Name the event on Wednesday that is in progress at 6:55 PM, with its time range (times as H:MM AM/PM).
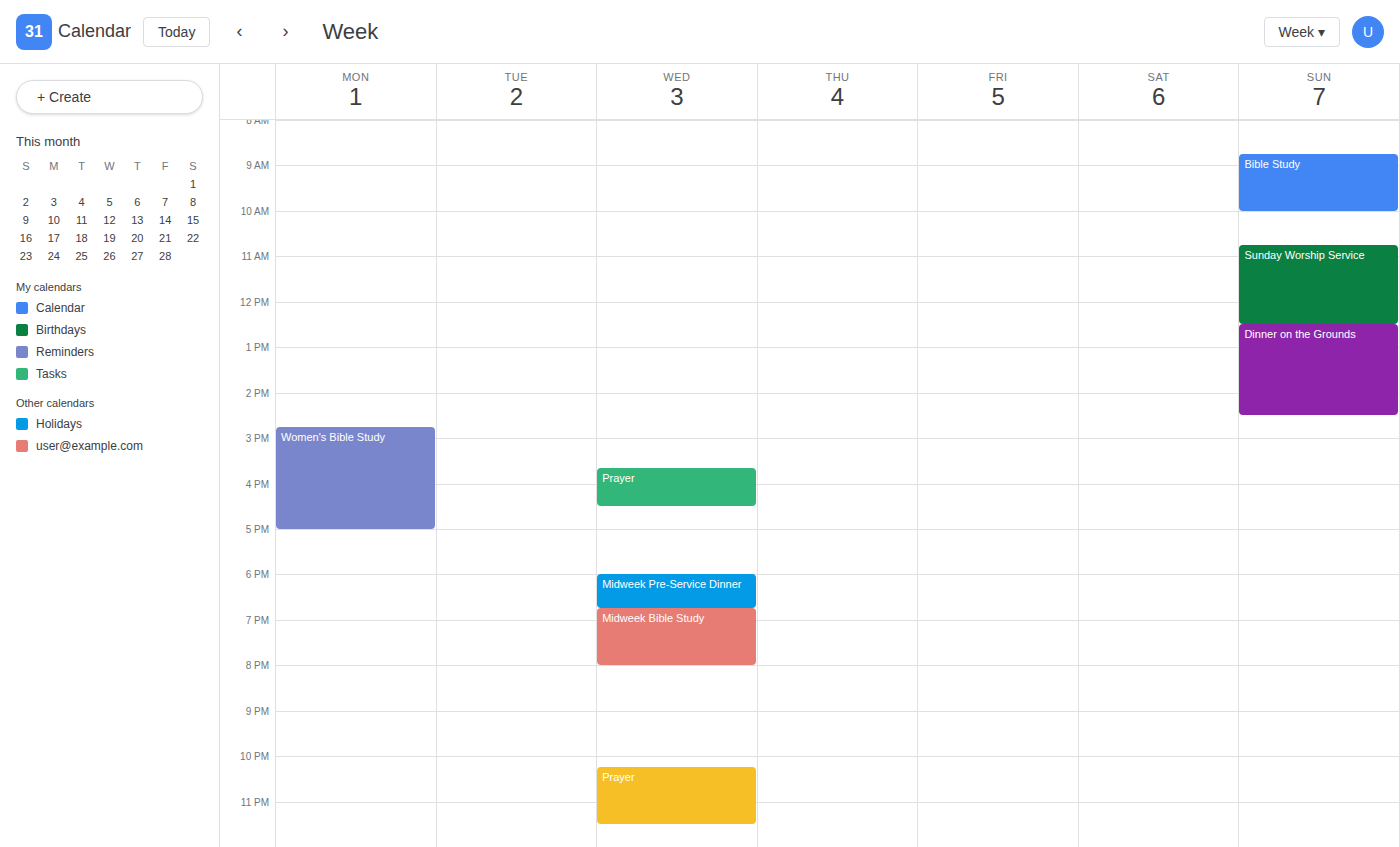
"Midweek Bible Study", 6:45 PM to 8:00 PM